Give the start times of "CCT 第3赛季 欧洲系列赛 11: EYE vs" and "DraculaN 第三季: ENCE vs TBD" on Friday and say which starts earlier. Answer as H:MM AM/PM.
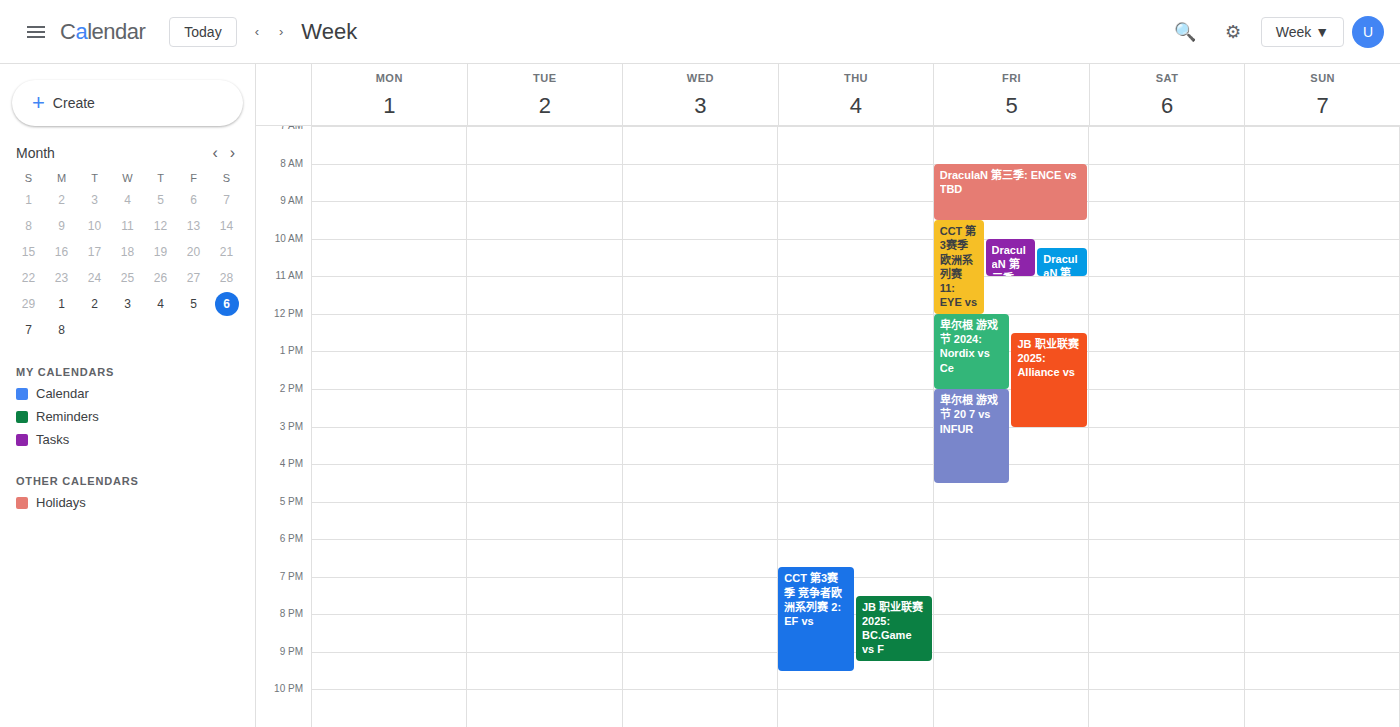
"DraculaN 第三季: ENCE vs TBD" 8:00 AM; "CCT 第3赛季 欧洲系列赛 11: EYE vs" 9:30 AM.